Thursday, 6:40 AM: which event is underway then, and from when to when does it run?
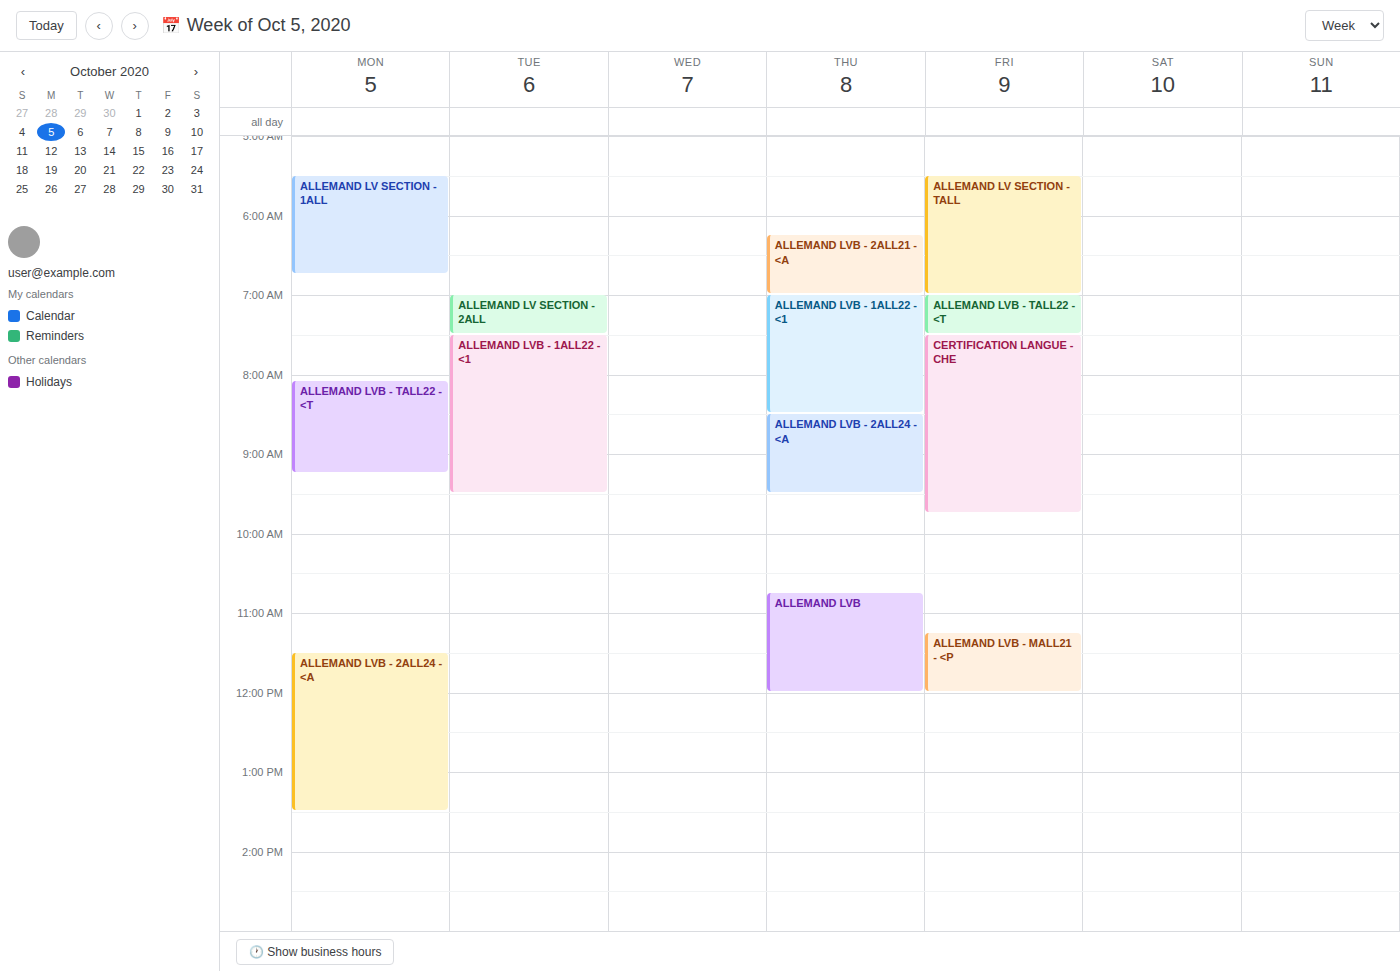
"ALLEMAND LVB - 2ALL21 - <A", 6:15 AM to 7:00 AM